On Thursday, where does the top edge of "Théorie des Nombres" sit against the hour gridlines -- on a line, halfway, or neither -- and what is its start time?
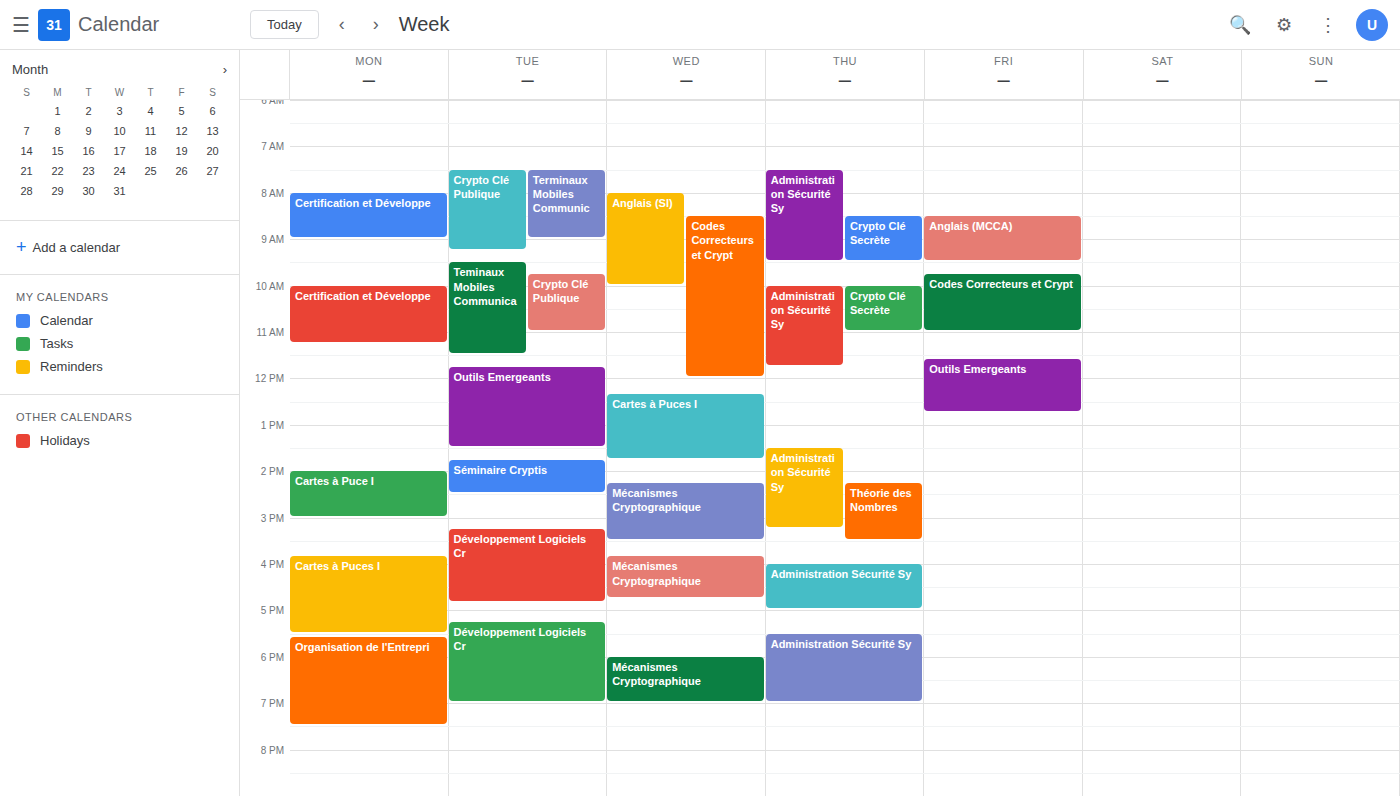
2:15 PM -- neither: a quarter of the way from the 2 PM line to the 3 PM line.